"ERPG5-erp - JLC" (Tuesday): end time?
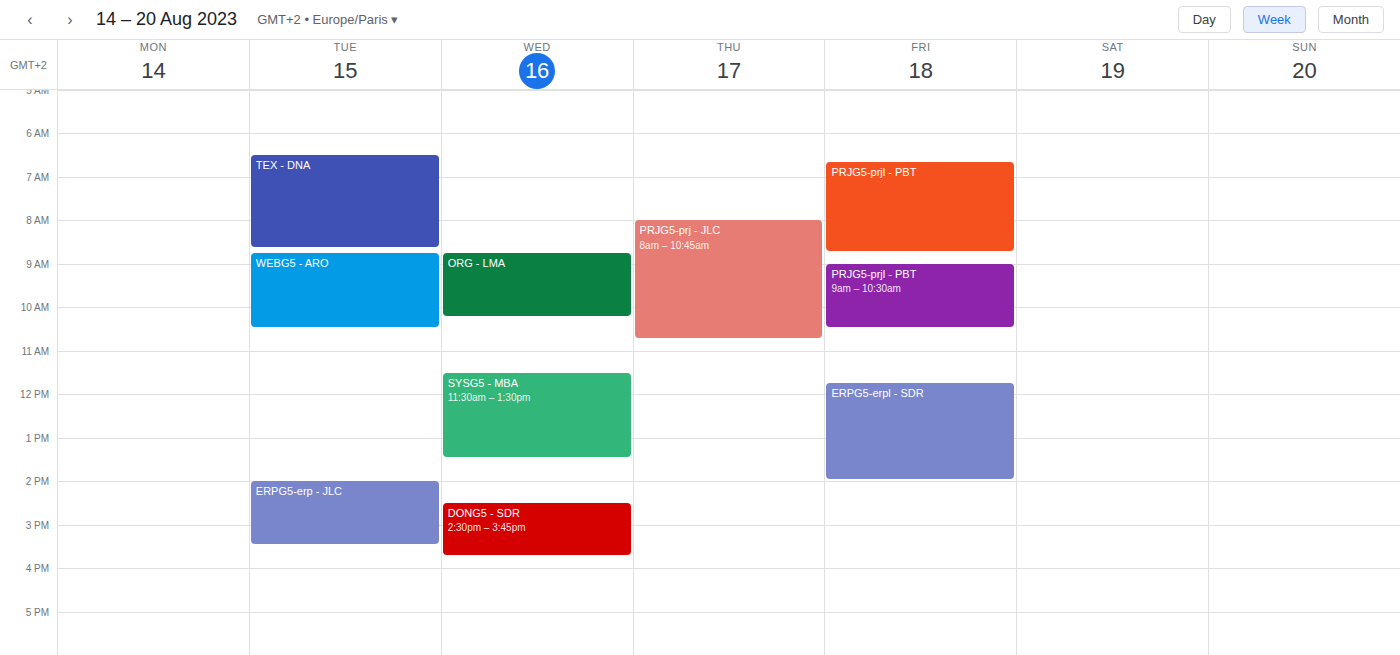
3:30 PM